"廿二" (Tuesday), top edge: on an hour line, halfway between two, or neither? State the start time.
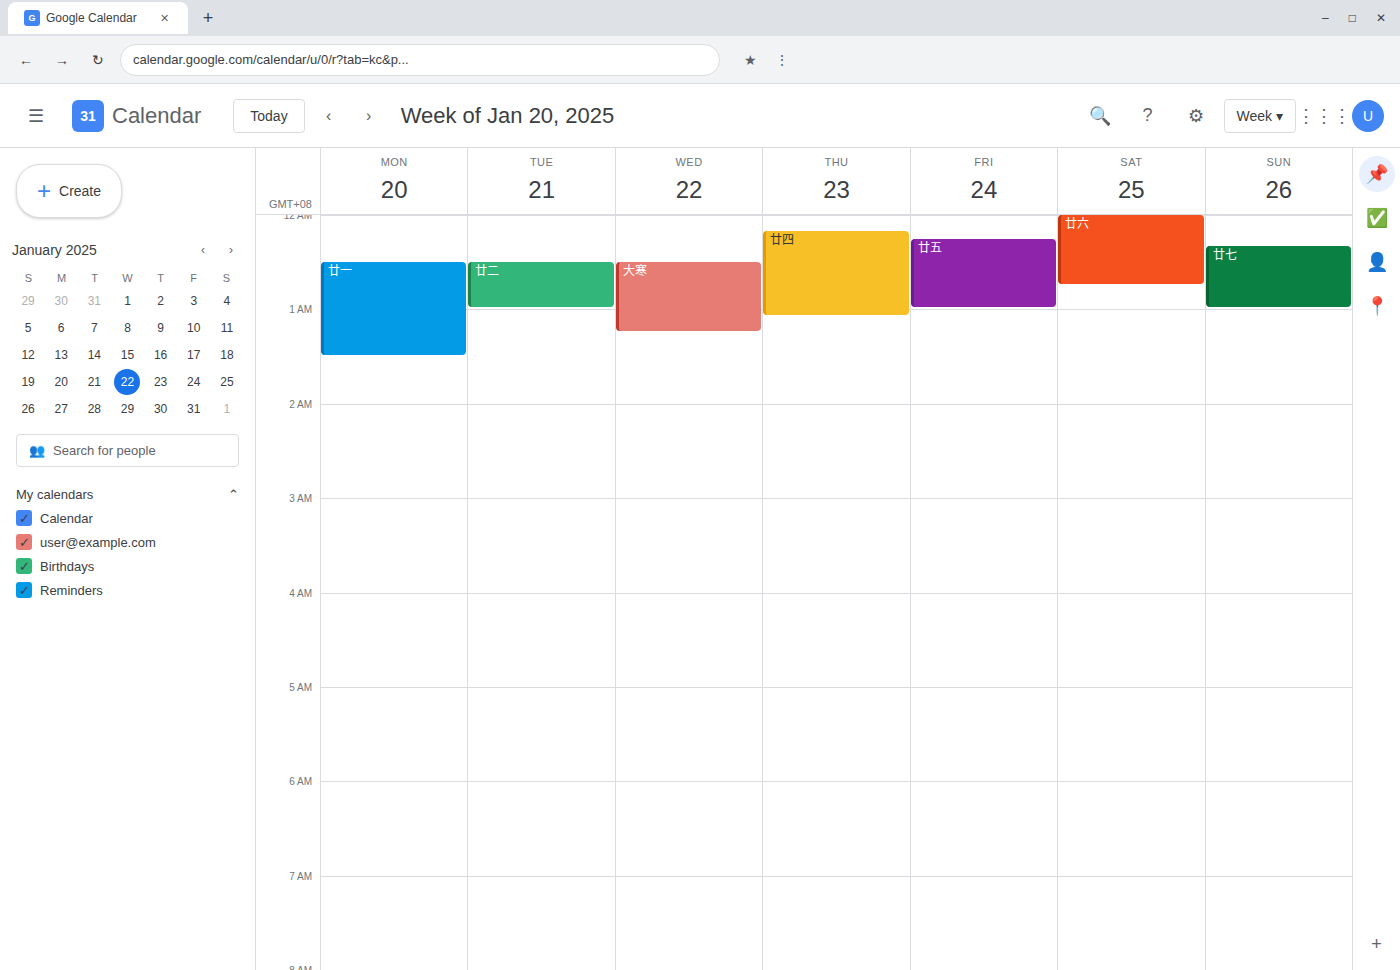
12:30 AM -- halfway between the 12 AM and 1 AM lines.